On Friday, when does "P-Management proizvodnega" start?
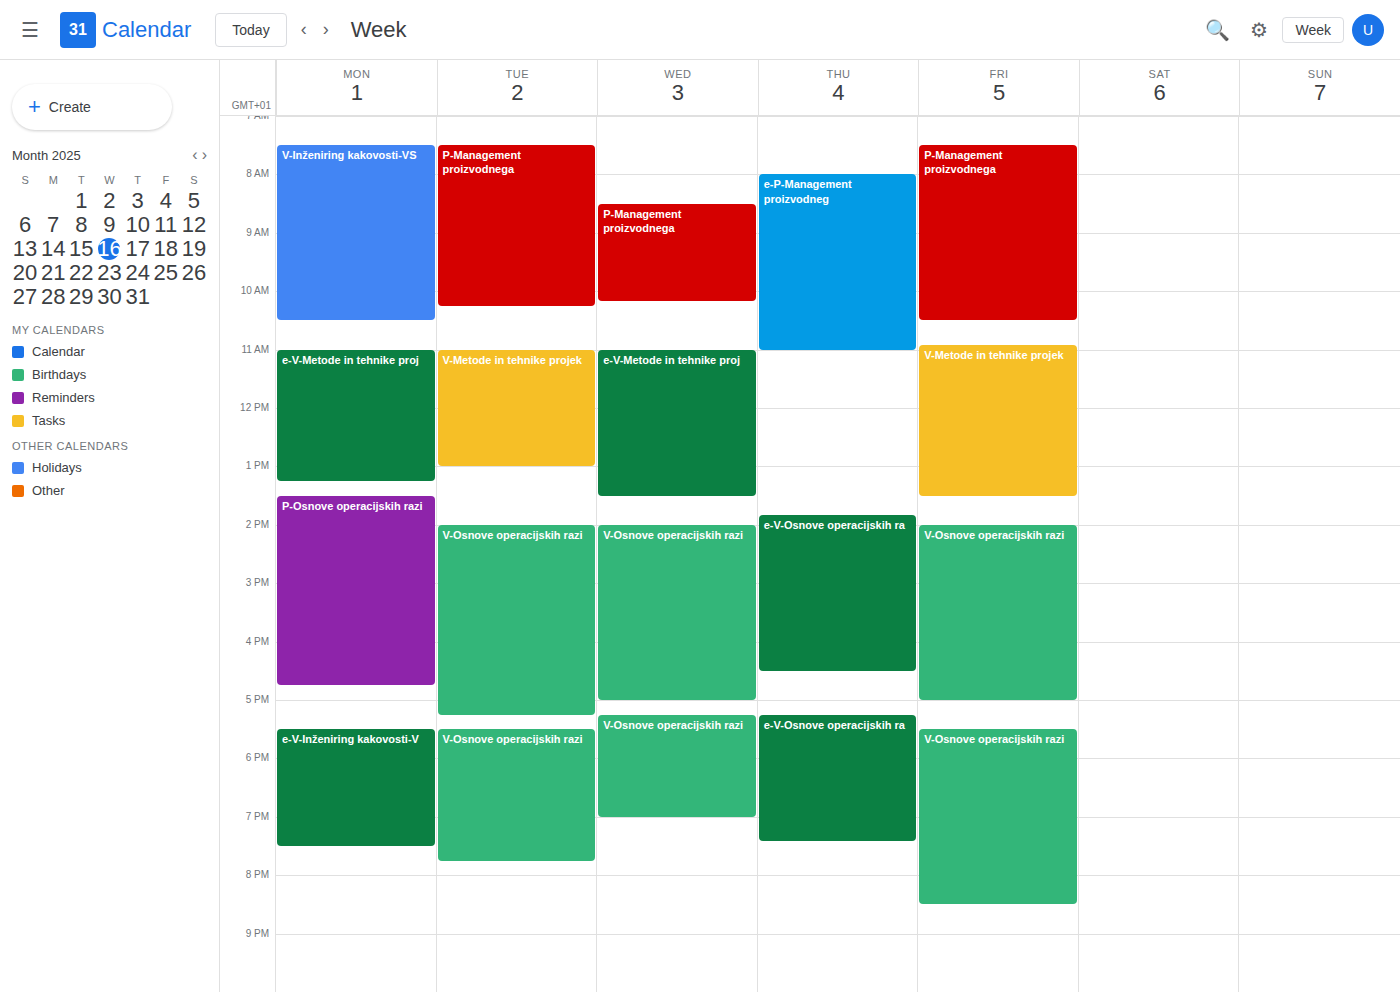
7:30 AM